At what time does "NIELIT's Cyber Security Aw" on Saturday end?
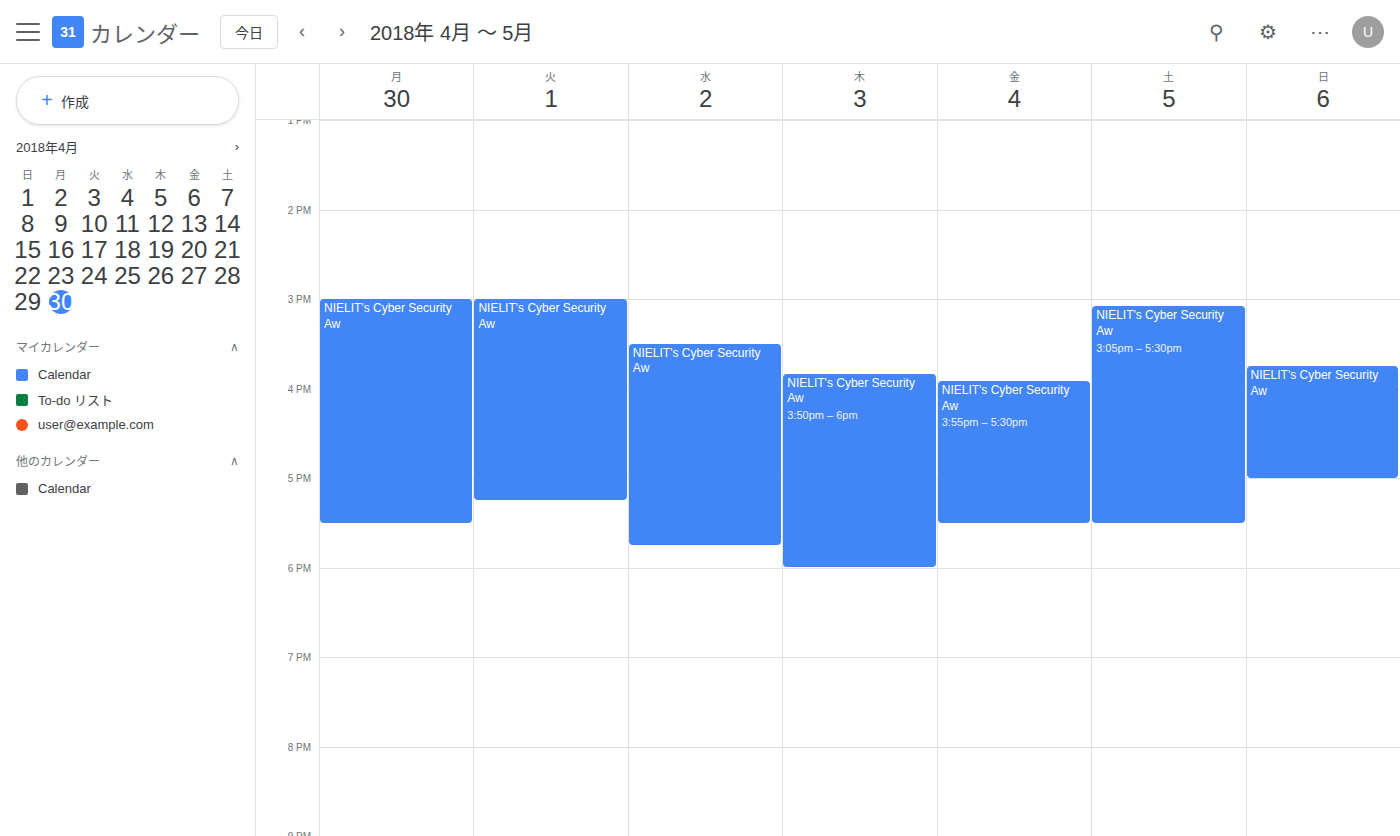
5:30 PM